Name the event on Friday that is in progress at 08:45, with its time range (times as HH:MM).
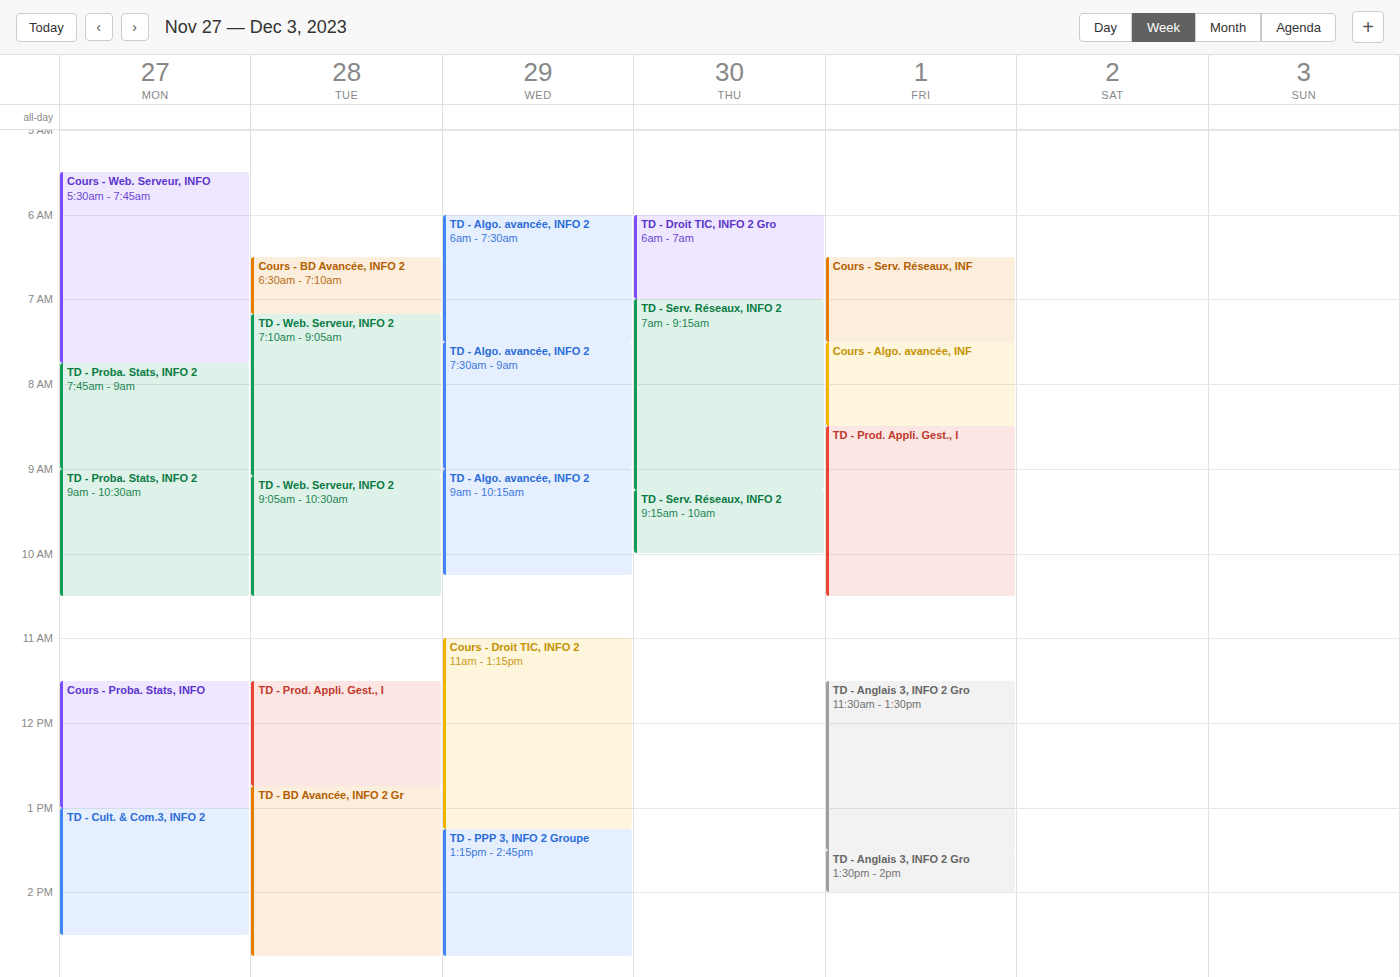
"TD - Prod. Appli. Gest., I", 08:30 to 10:30